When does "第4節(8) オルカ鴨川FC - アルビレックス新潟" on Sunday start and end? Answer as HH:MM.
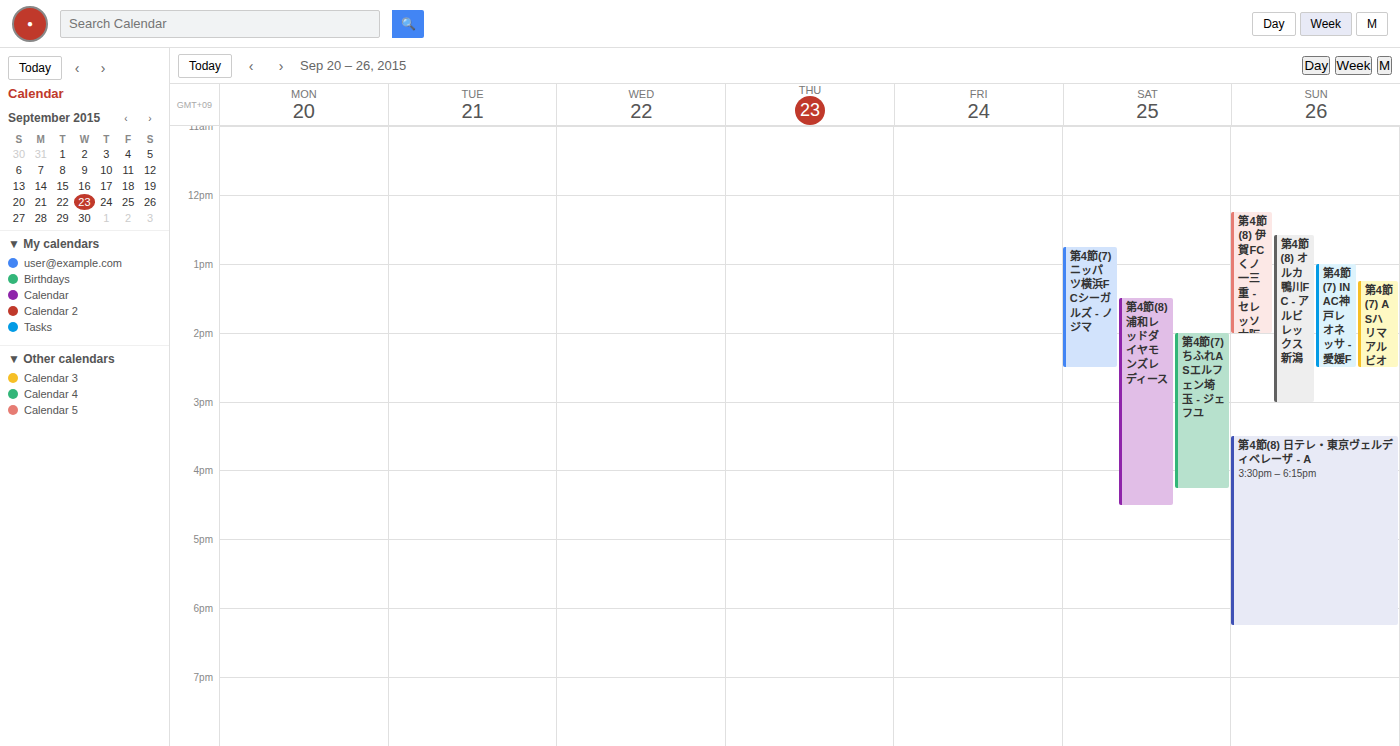
12:35 to 15:00